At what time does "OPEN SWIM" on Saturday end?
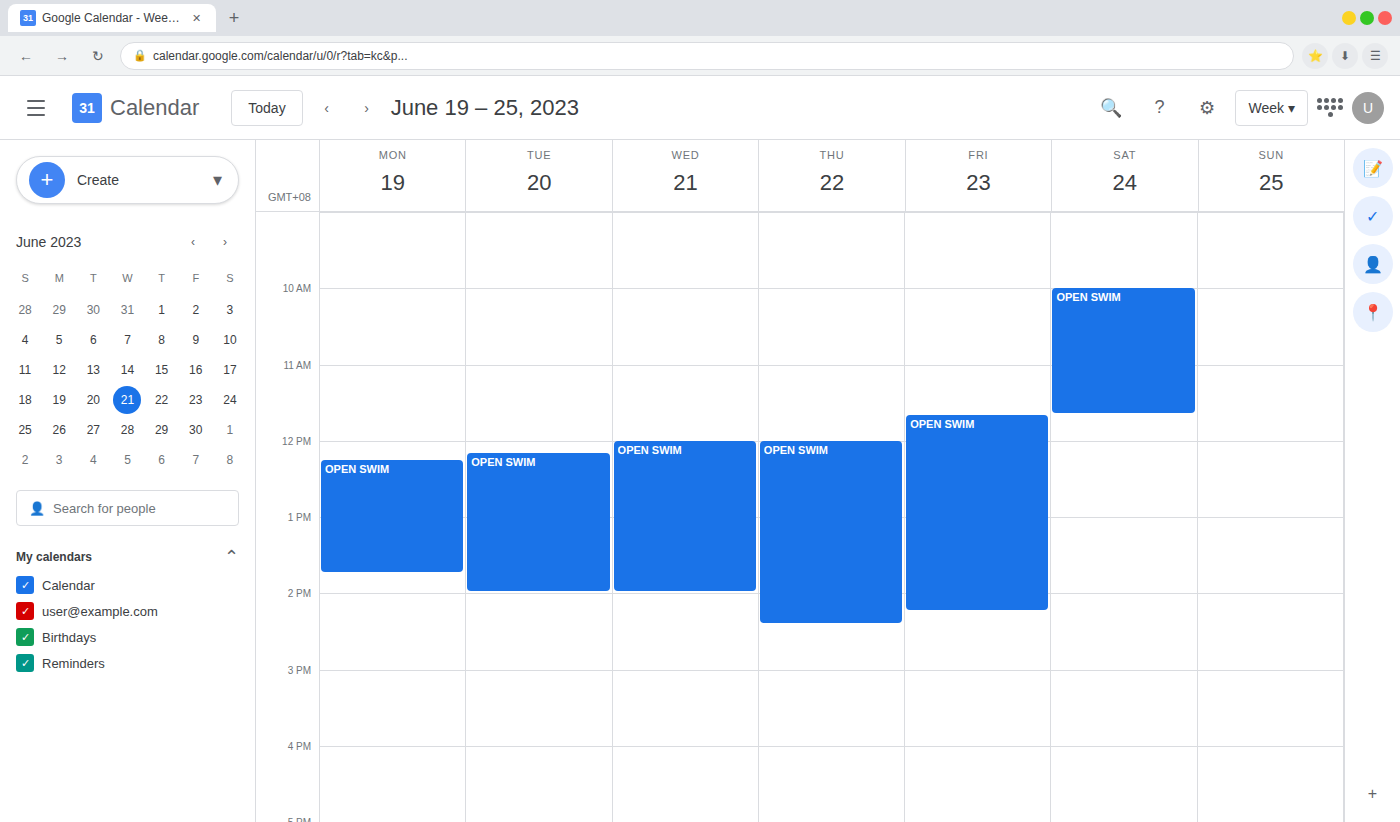
11:40 AM